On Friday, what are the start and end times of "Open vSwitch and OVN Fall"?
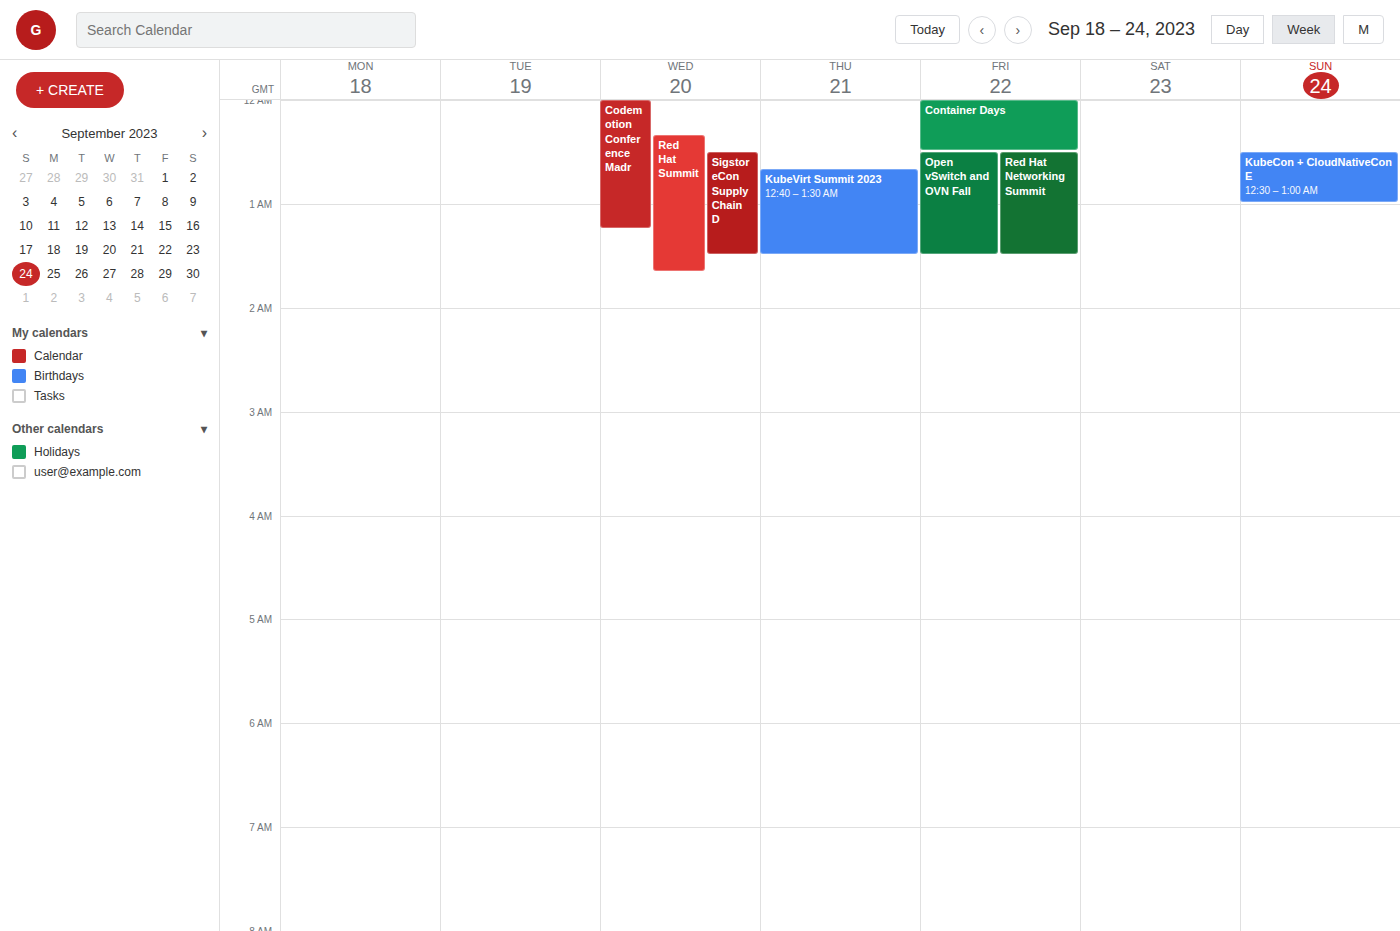
12:30 AM to 1:30 AM